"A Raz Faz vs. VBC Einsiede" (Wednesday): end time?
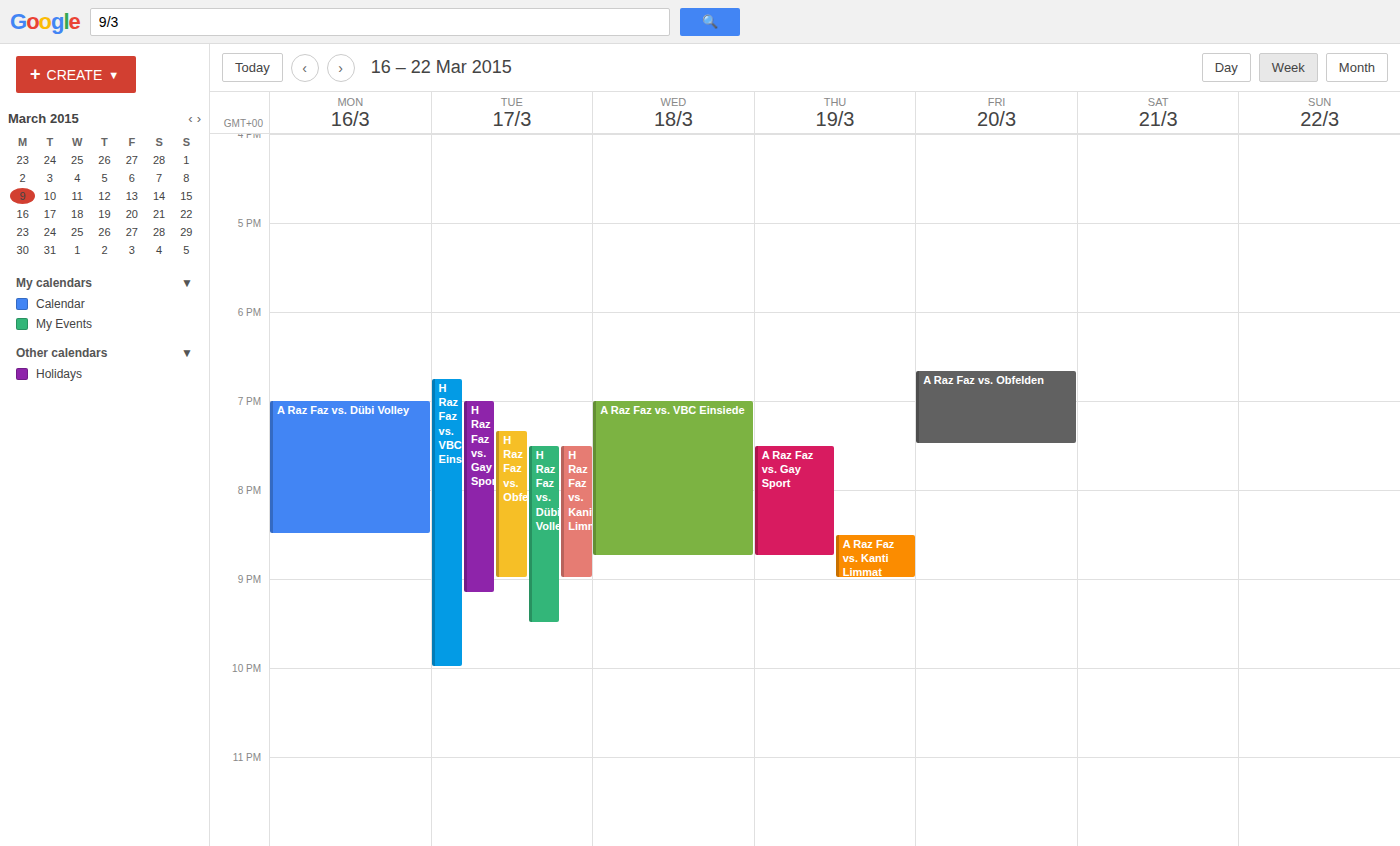
8:45 PM